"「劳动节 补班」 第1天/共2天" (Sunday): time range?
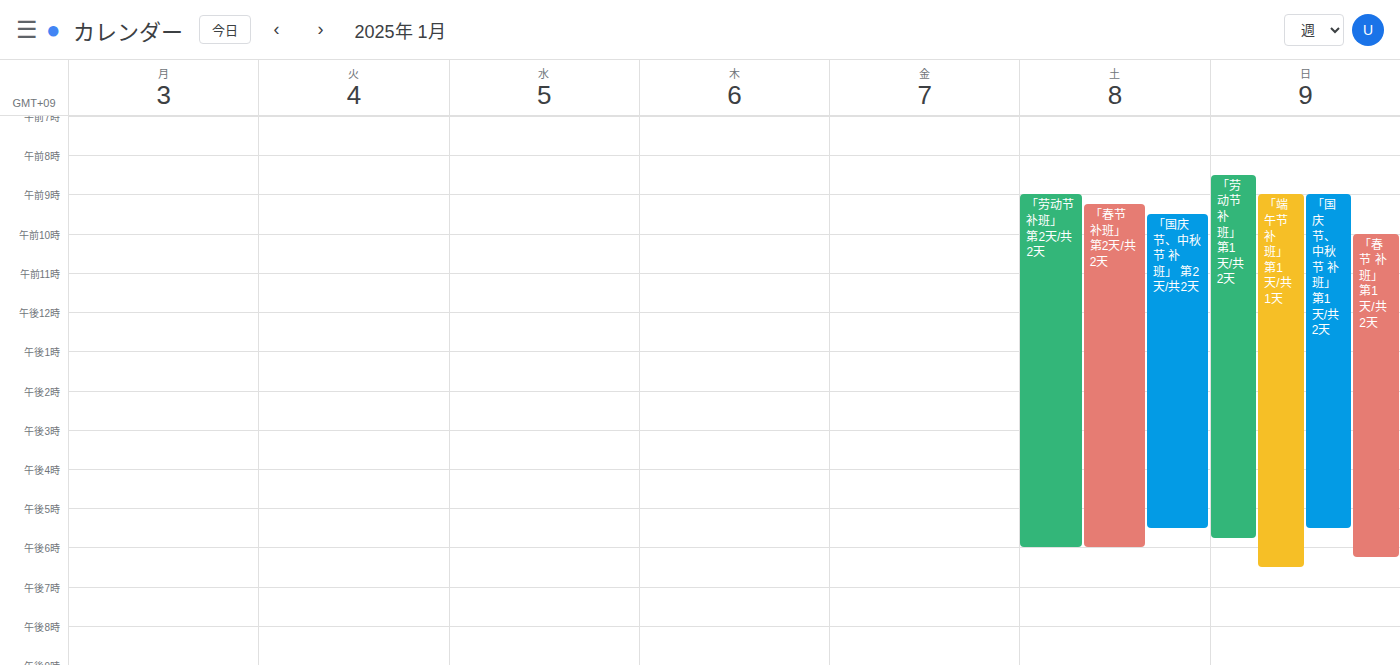
8:30 AM to 5:45 PM